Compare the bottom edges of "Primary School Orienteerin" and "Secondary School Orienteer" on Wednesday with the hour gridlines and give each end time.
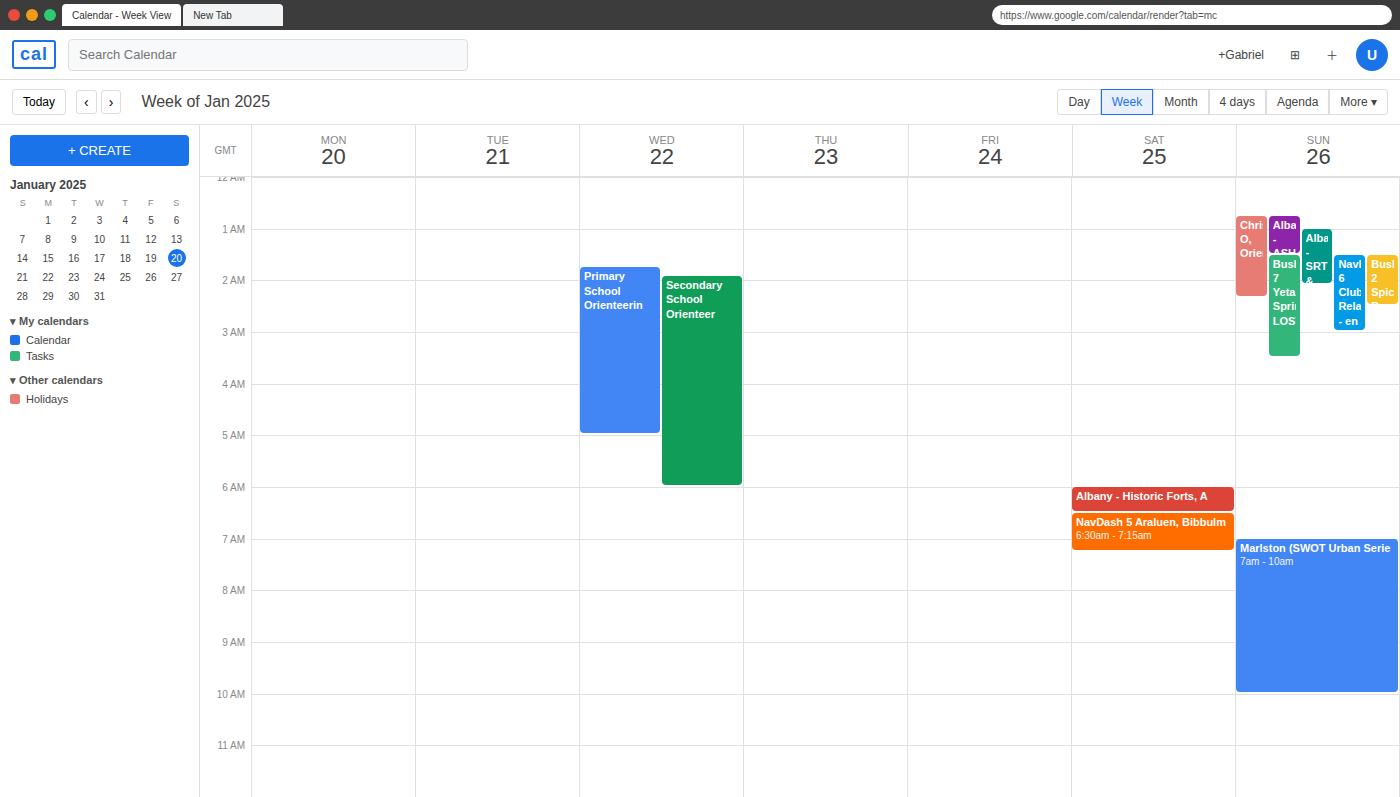
"Primary School Orienteerin": 5:00 AM, exactly on the 5 AM line. "Secondary School Orienteer": 6:00 AM, exactly on the 6 AM line.